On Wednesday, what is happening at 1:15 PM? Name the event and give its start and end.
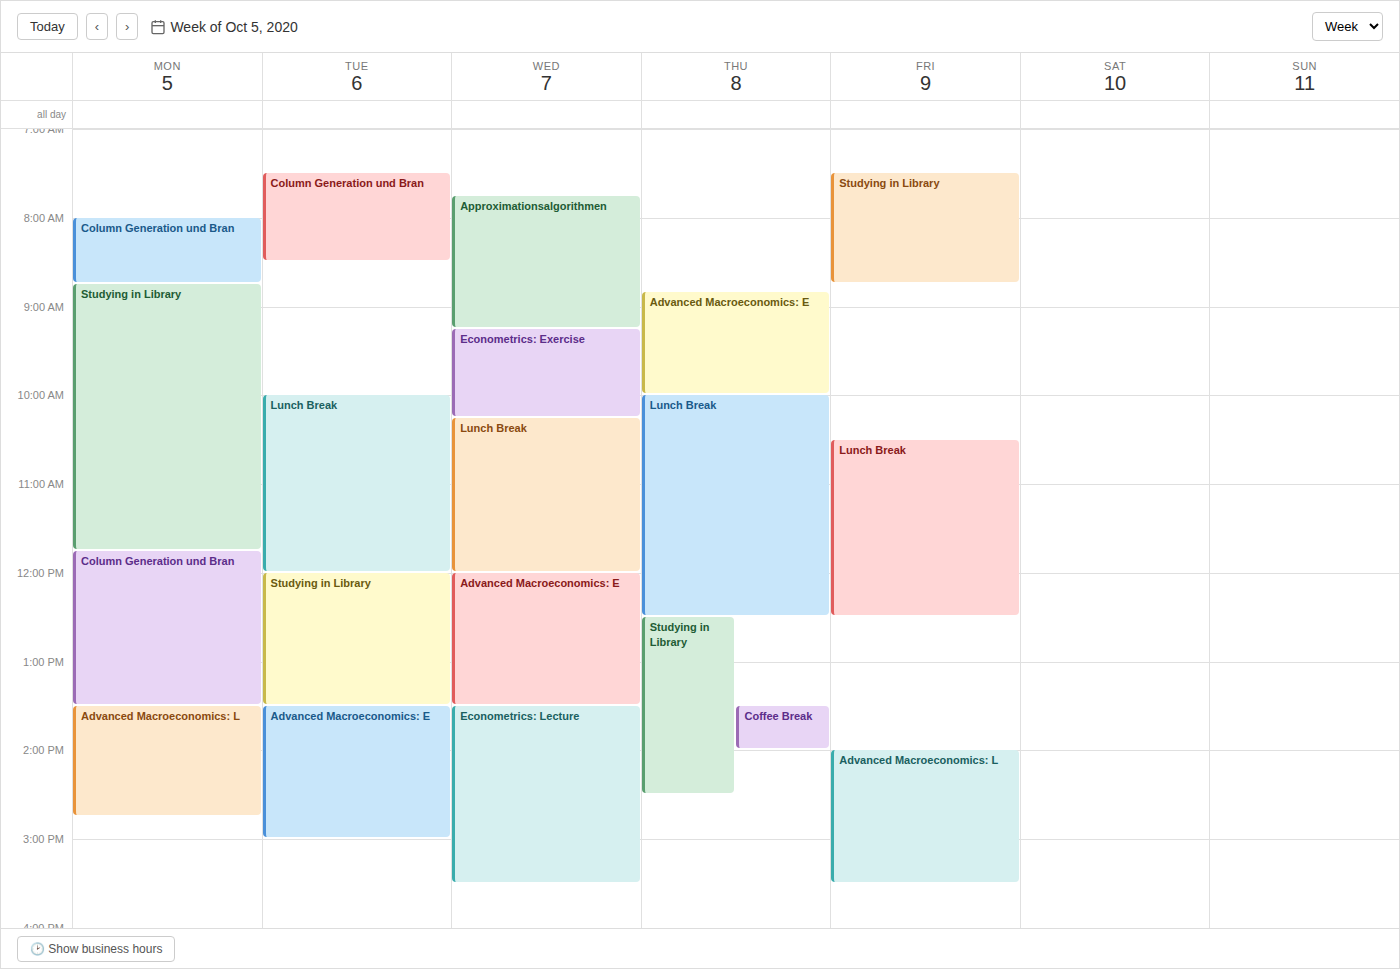
"Advanced Macroeconomics: E", 12:00 PM to 1:30 PM